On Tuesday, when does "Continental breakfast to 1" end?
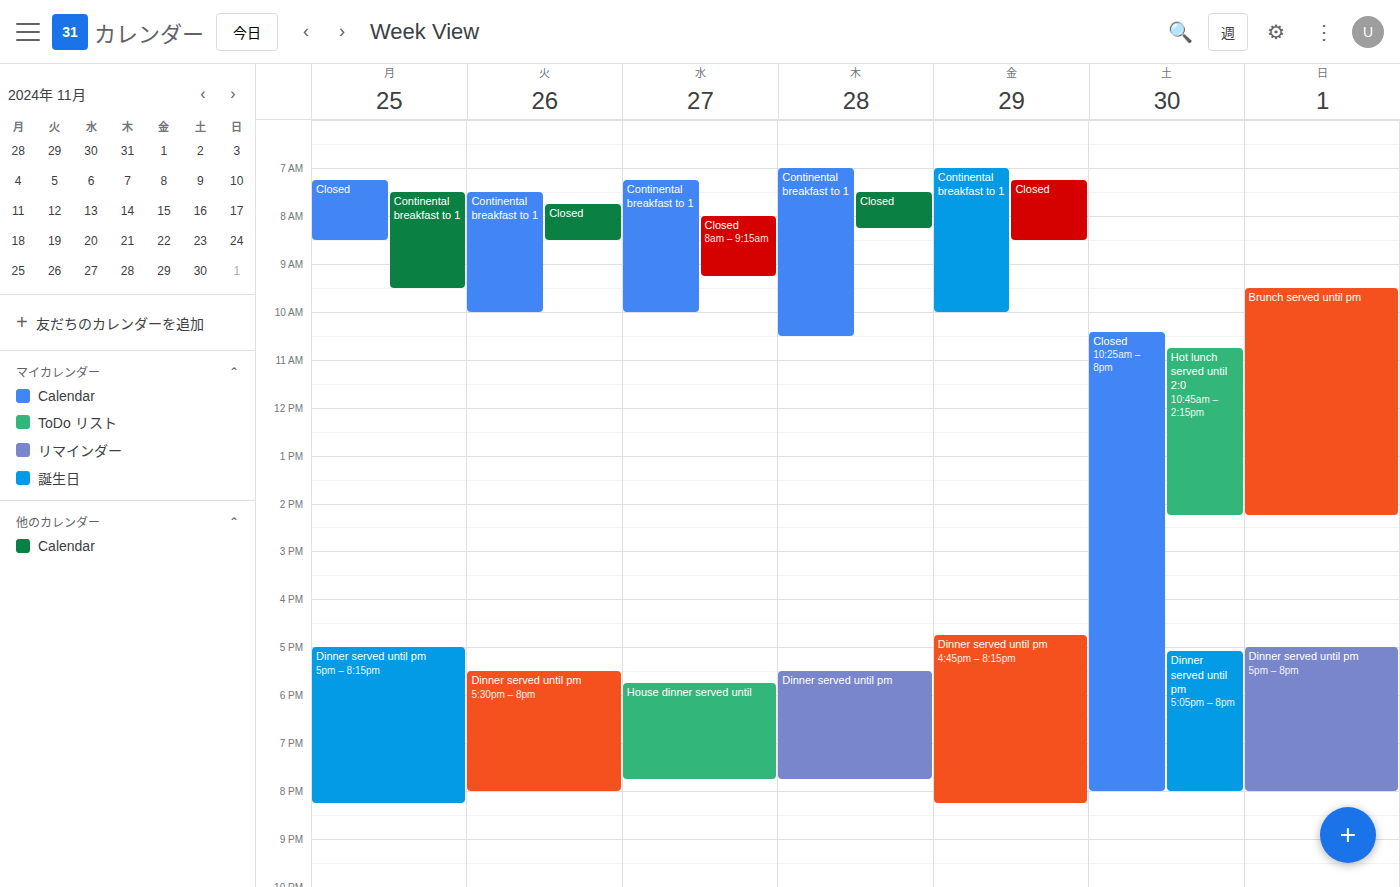
10:00 AM